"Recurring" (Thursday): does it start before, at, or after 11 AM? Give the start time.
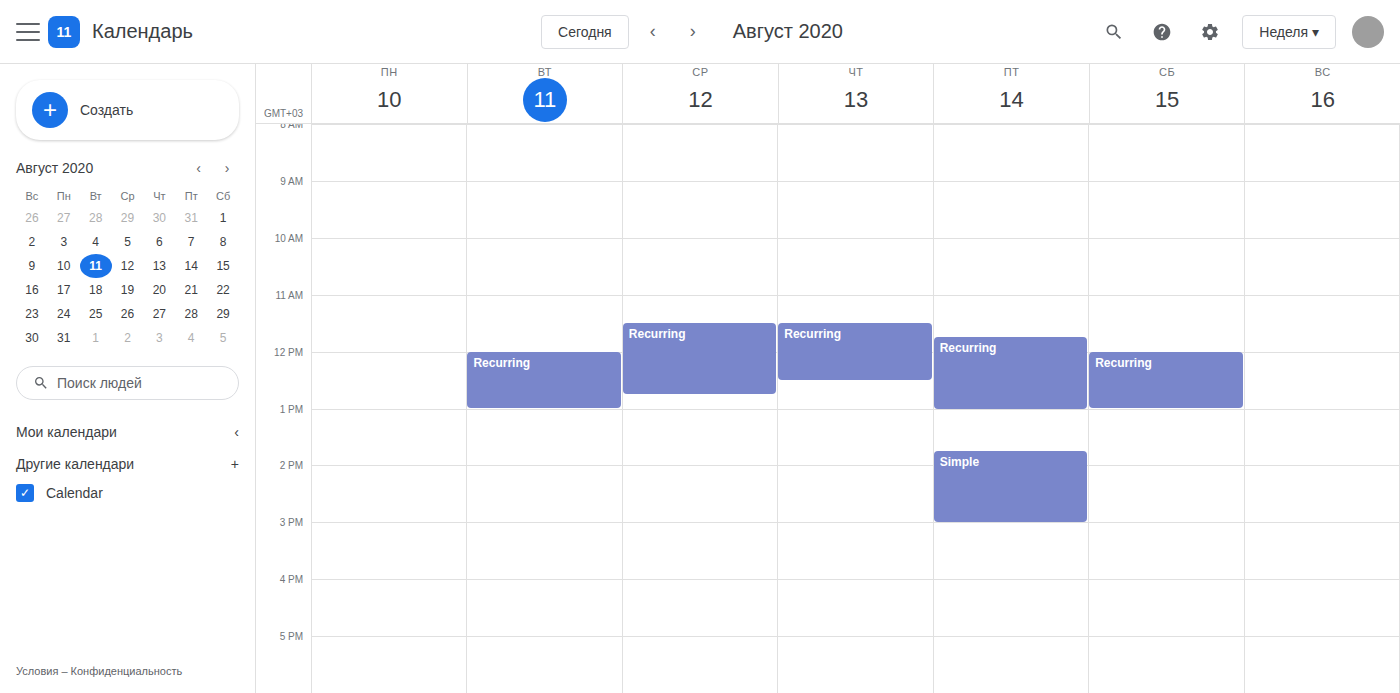
11:30 AM -- after 11 AM, 30 minutes below the 11 AM line.